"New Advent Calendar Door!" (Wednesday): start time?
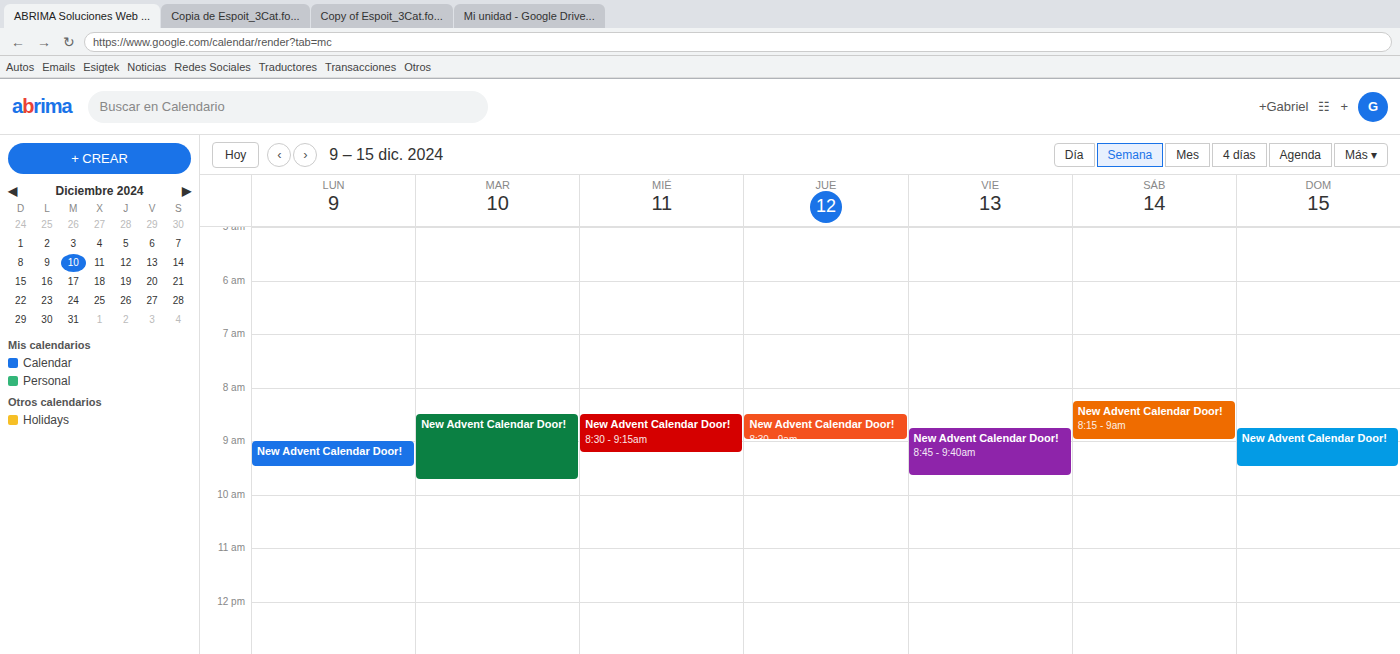
8:30 AM